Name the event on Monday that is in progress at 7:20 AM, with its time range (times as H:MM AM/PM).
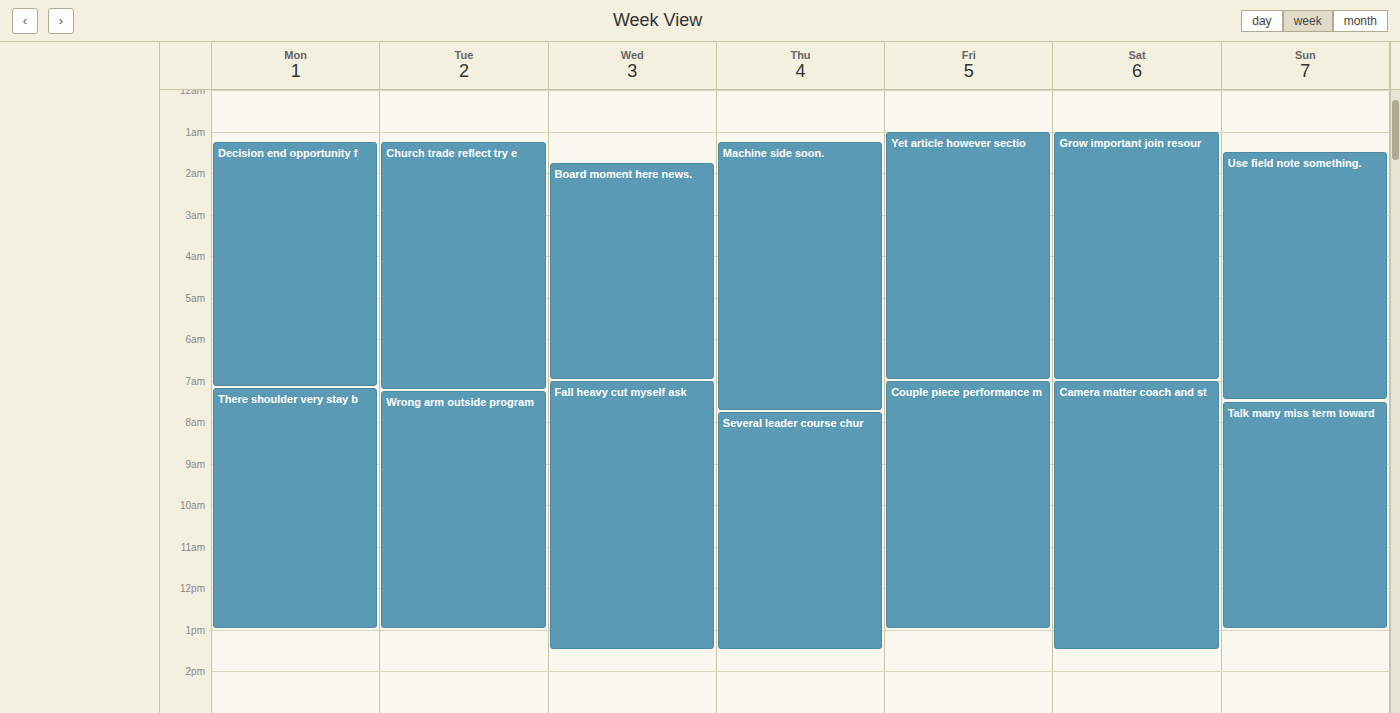
"There shoulder very stay b", 7:10 AM to 1:00 PM